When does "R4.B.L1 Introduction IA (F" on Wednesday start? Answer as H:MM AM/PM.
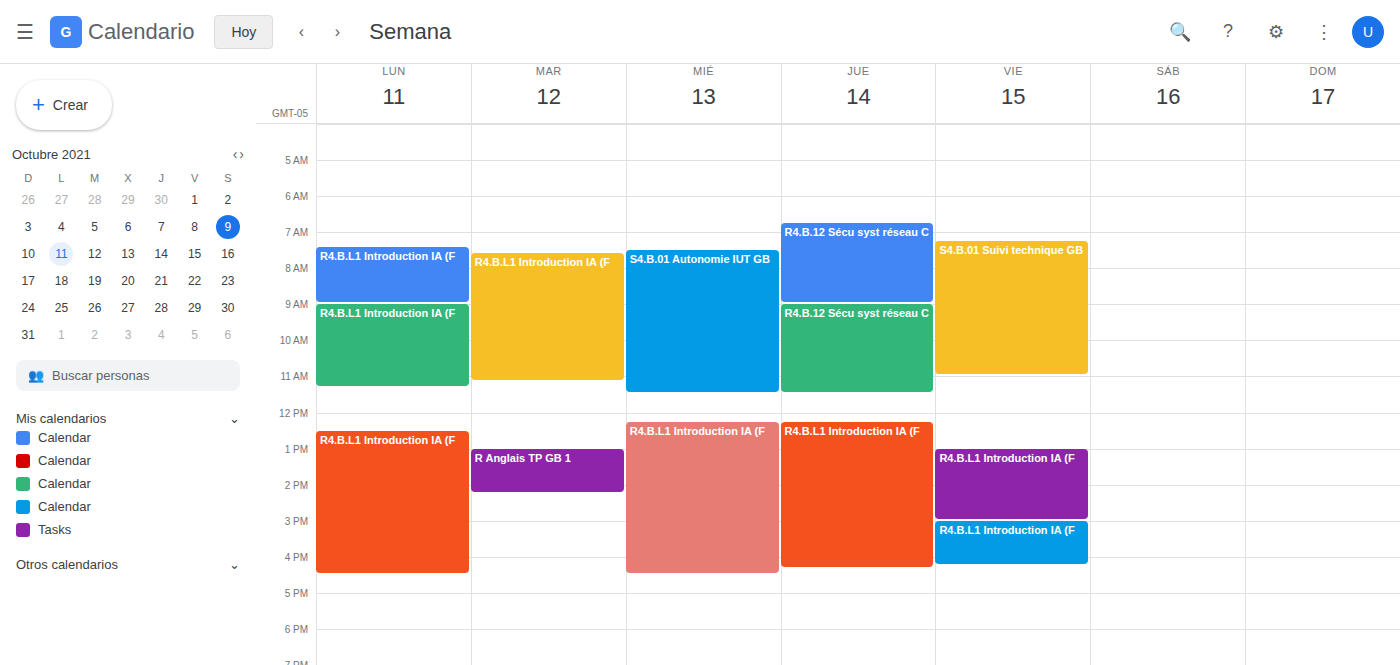
12:15 PM